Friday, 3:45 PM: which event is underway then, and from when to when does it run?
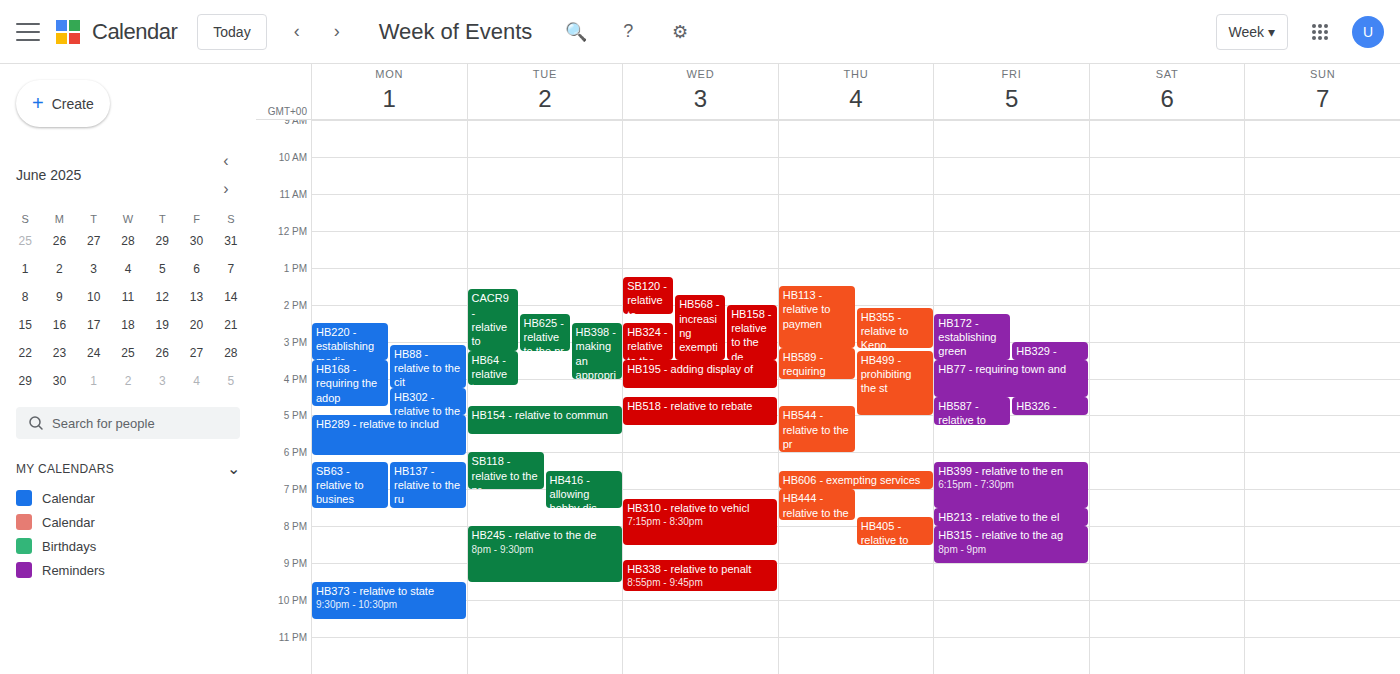
"HB77 - requiring town and", 3:30 PM to 4:30 PM